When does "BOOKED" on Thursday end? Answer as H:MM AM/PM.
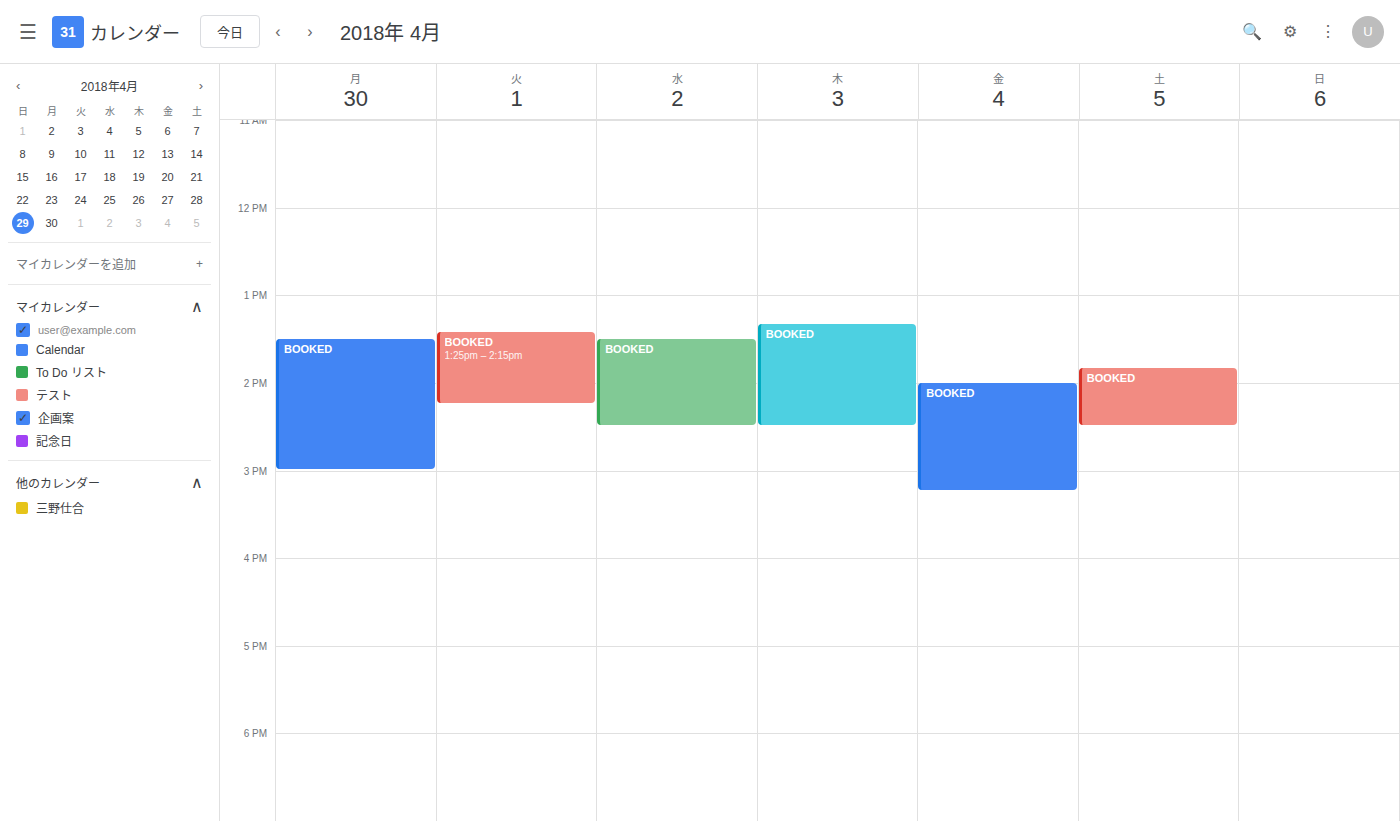
2:30 PM